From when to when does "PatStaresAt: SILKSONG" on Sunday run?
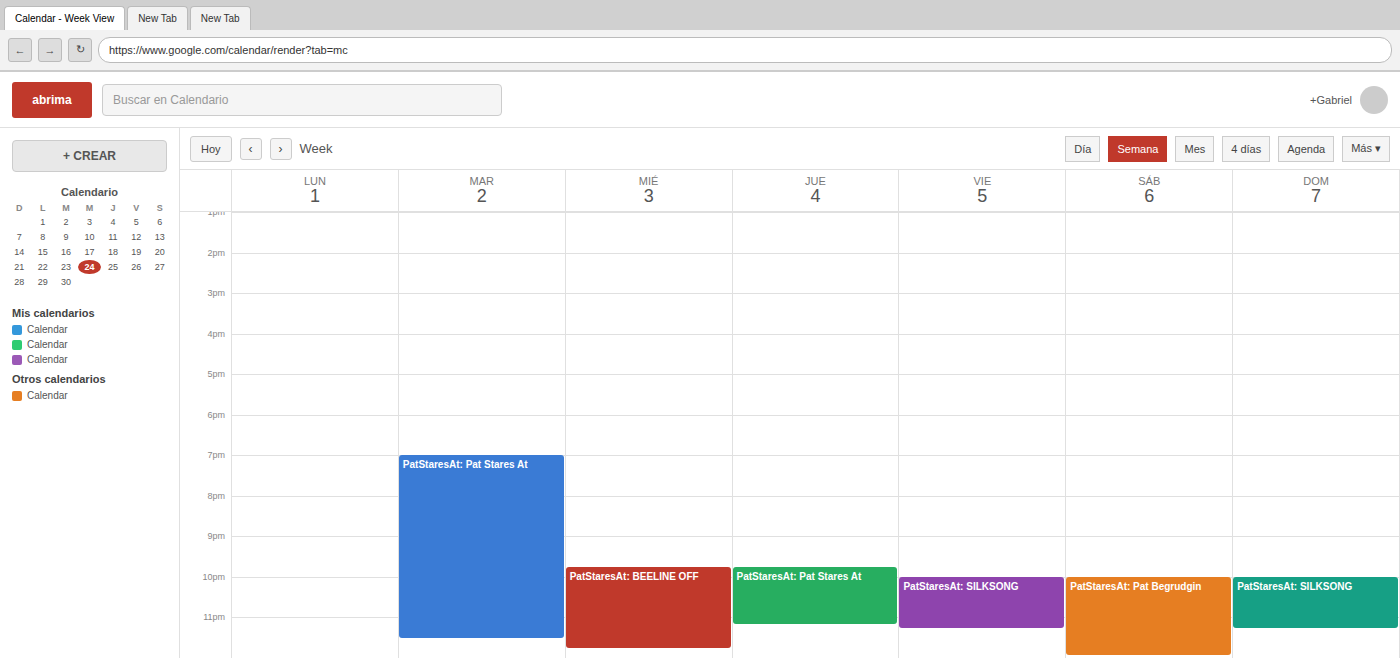
10:00 PM to 11:15 PM